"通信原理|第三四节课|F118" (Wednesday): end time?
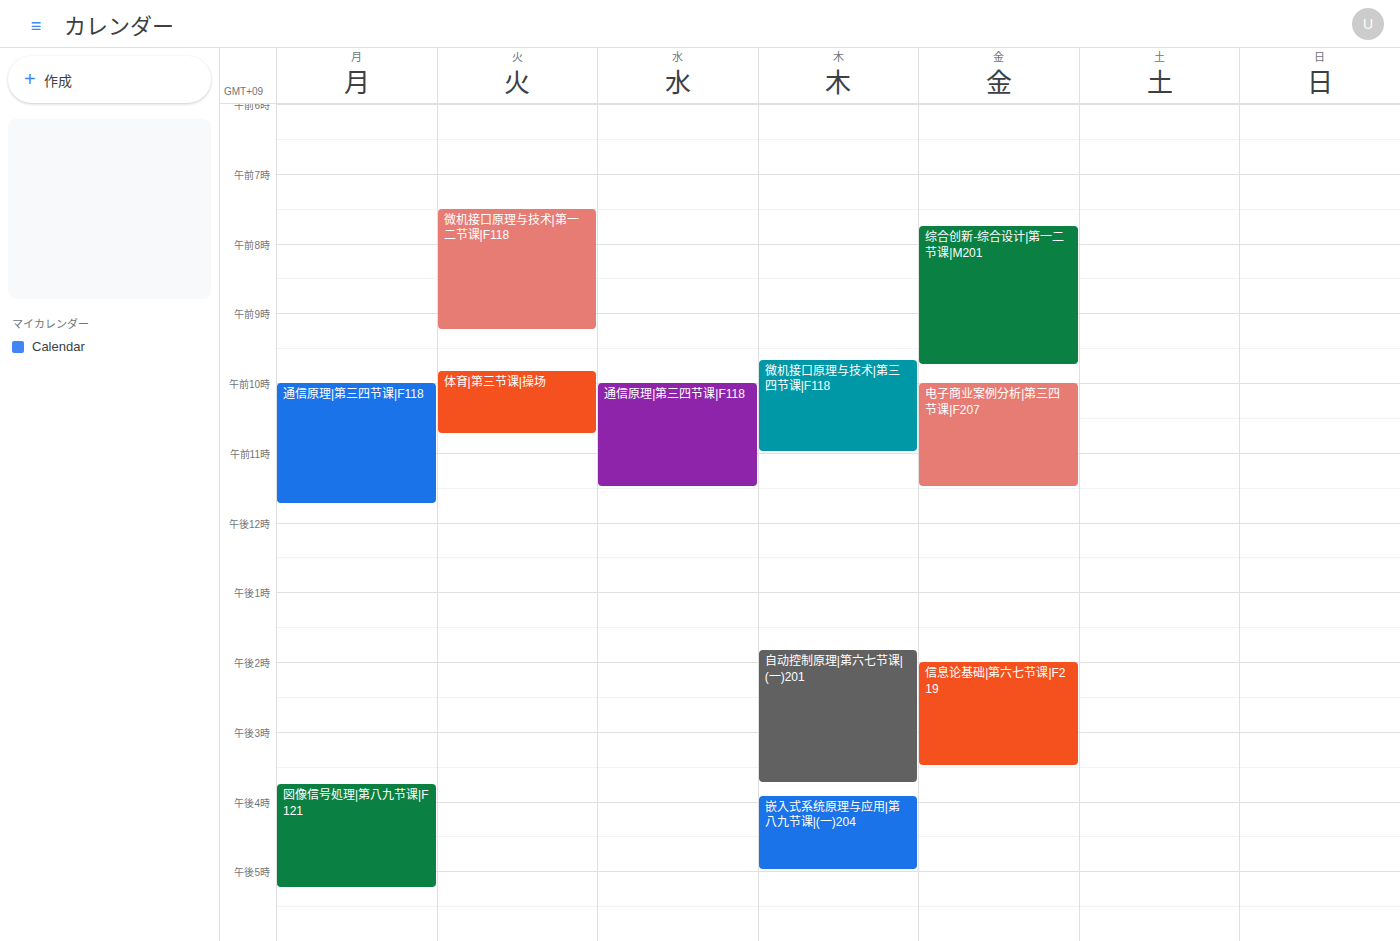
11:30 AM